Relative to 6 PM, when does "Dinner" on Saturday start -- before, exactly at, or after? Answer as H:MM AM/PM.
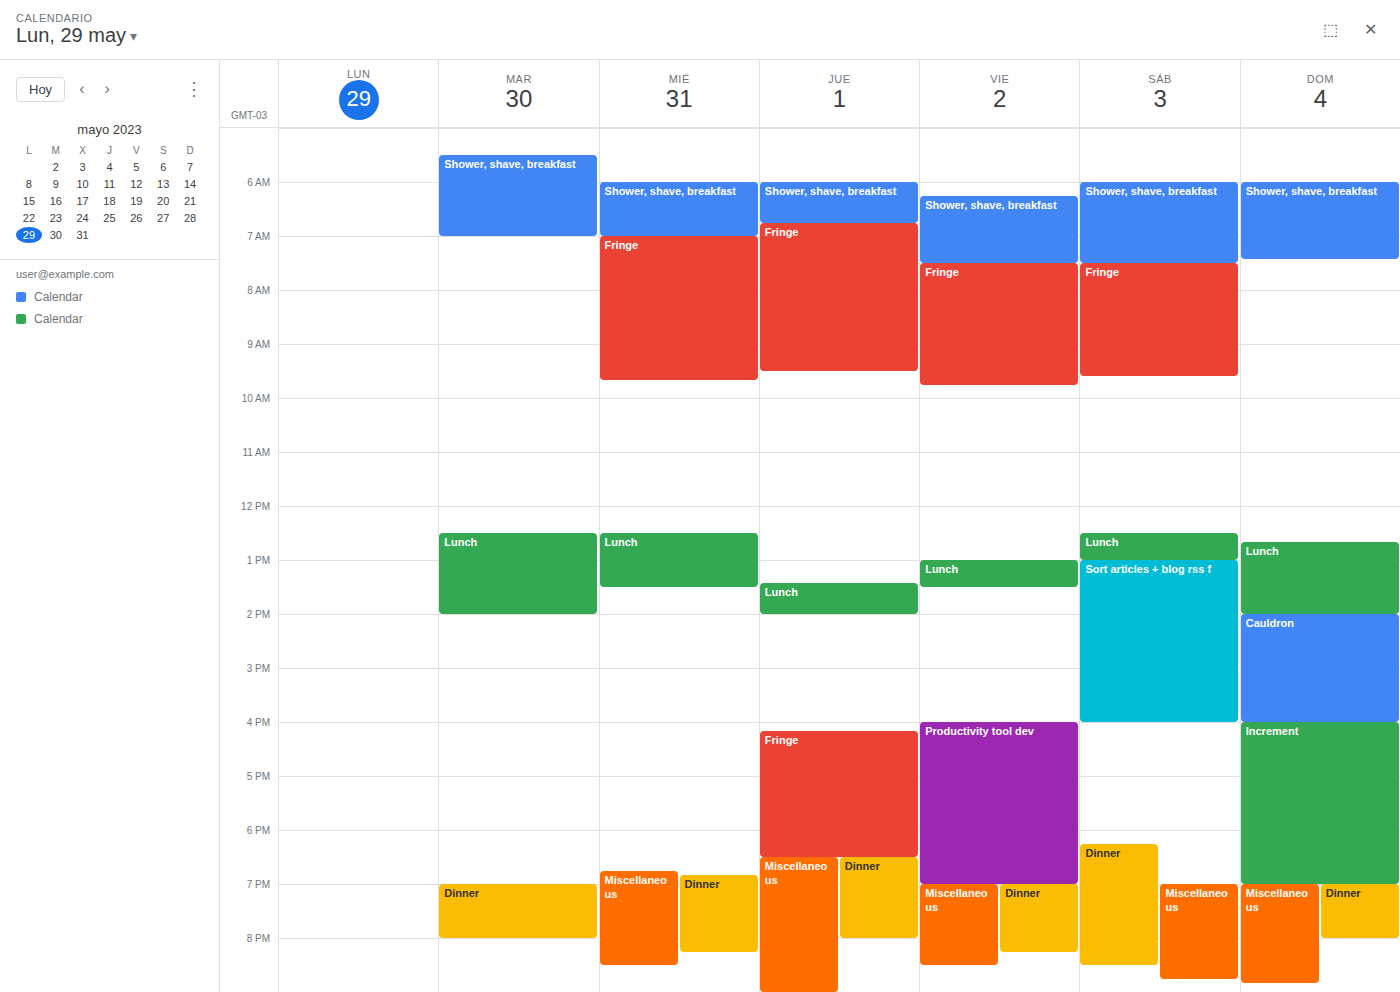
6:15 PM -- after 6 PM, 15 minutes below the 6 PM line.